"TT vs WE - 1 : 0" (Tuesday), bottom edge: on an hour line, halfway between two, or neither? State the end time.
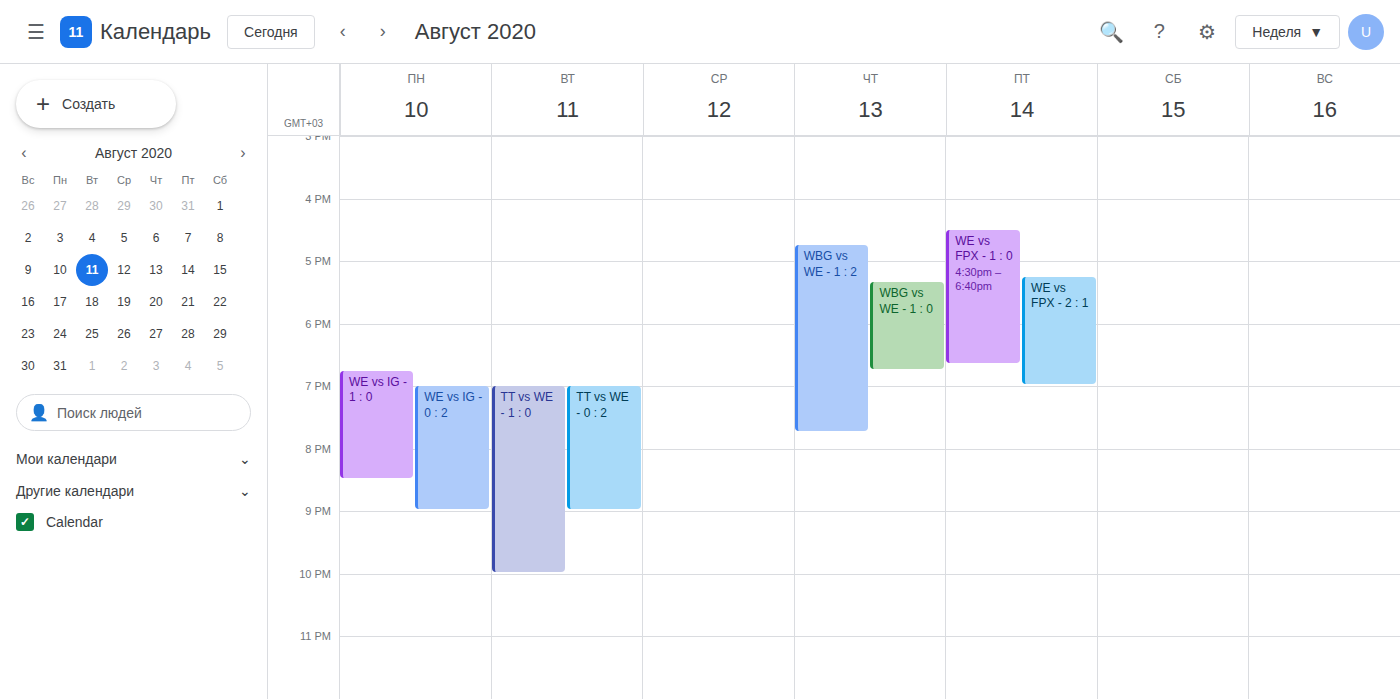
10:00 PM -- exactly on the 10 PM line.